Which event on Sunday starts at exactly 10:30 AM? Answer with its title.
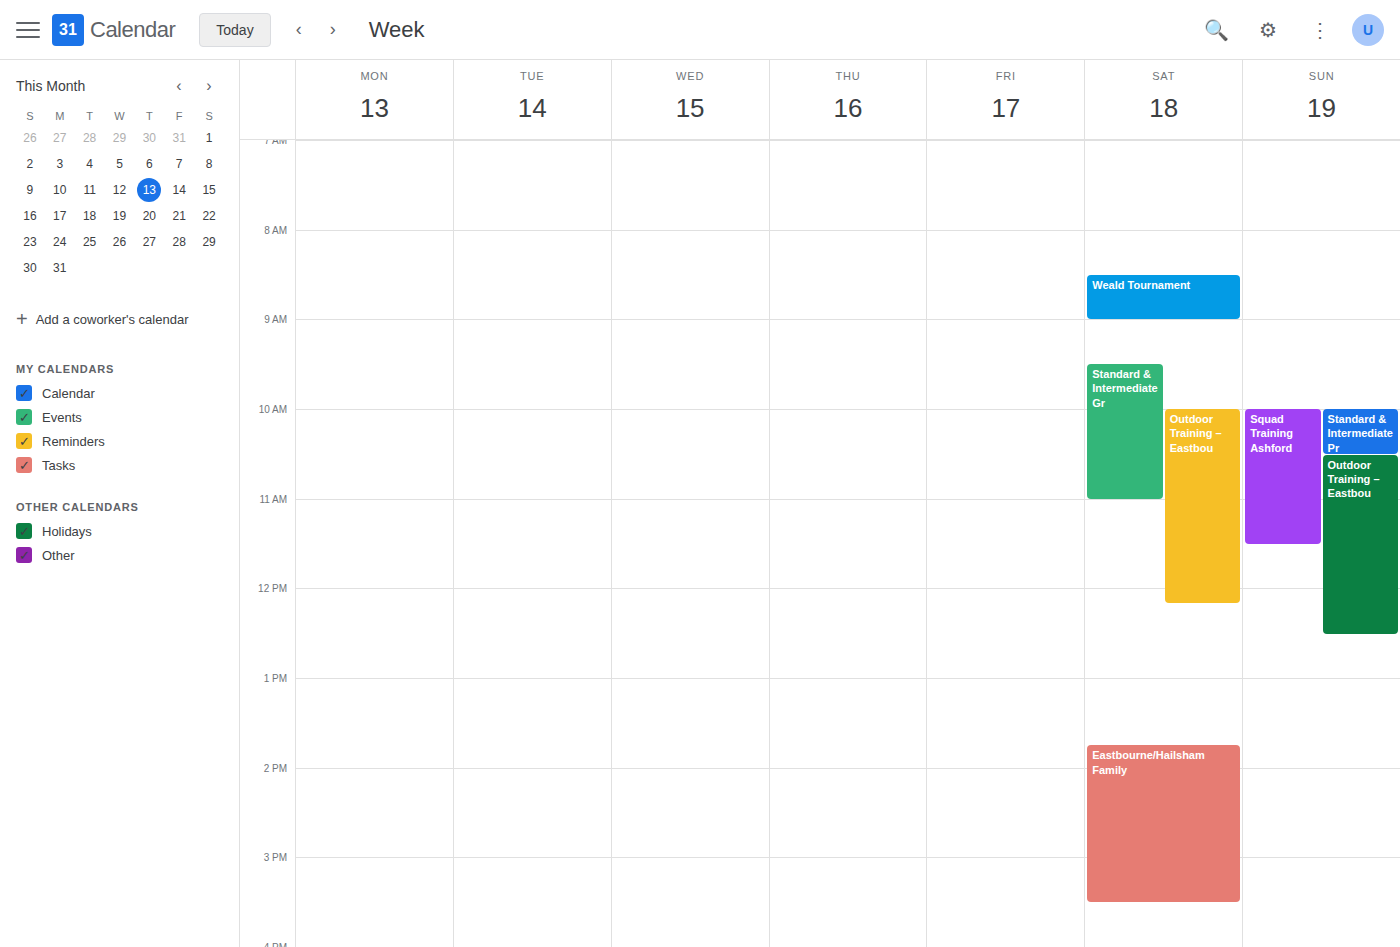
"Outdoor Training – Eastbou"